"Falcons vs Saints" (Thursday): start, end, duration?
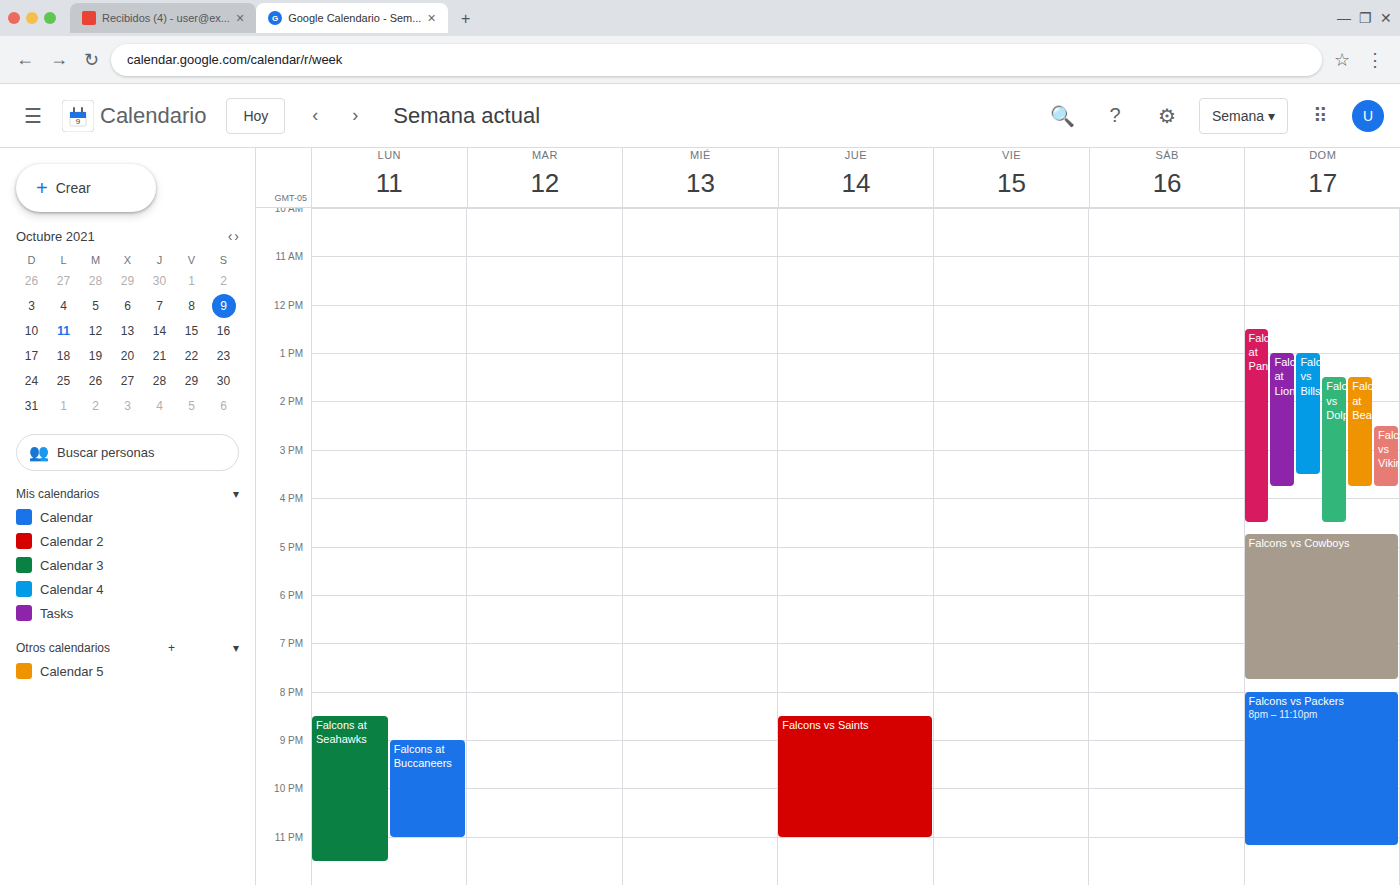
8:30 PM to 11:00 PM, 2 hours 30 minutes